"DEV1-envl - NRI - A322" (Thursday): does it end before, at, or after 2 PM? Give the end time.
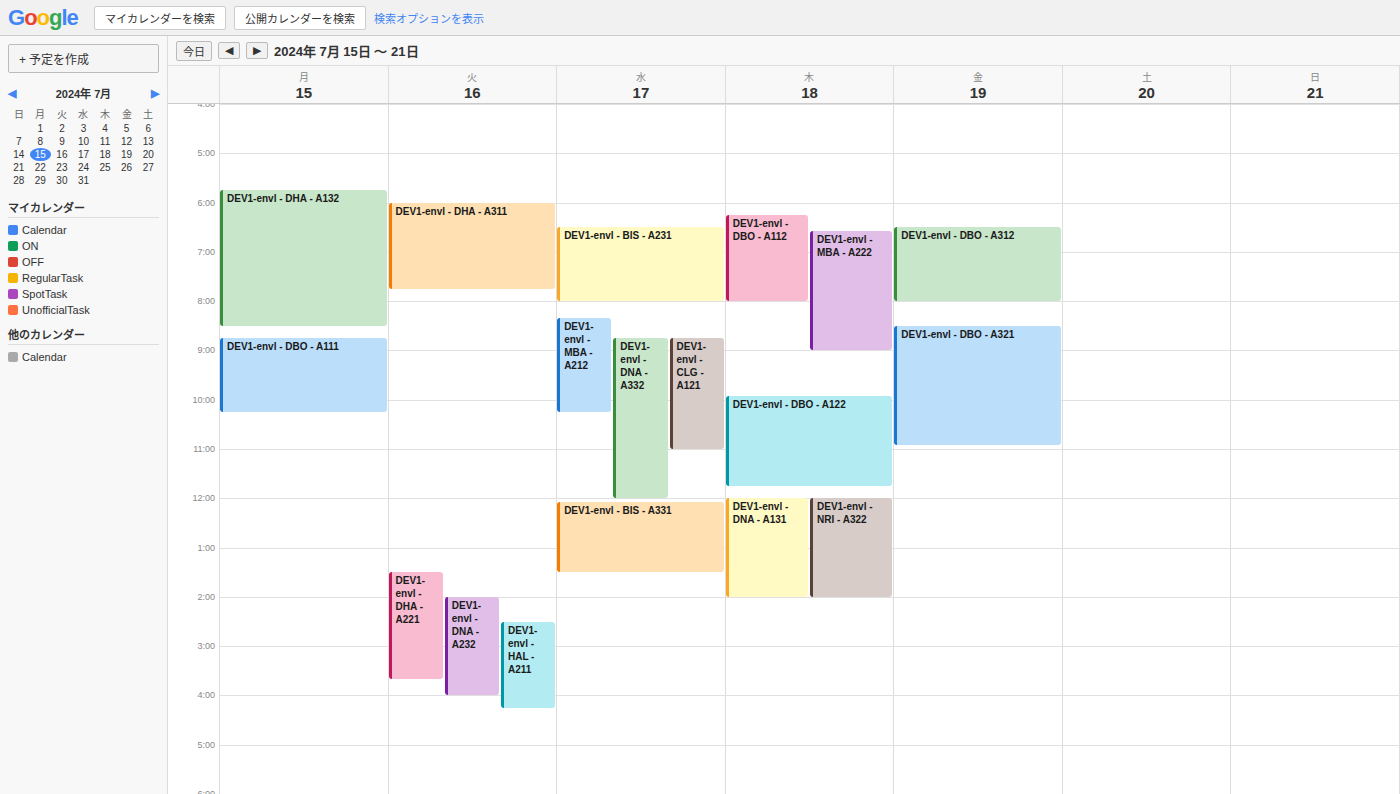
2:00 PM -- exactly at 2 PM, on the 2 PM line.